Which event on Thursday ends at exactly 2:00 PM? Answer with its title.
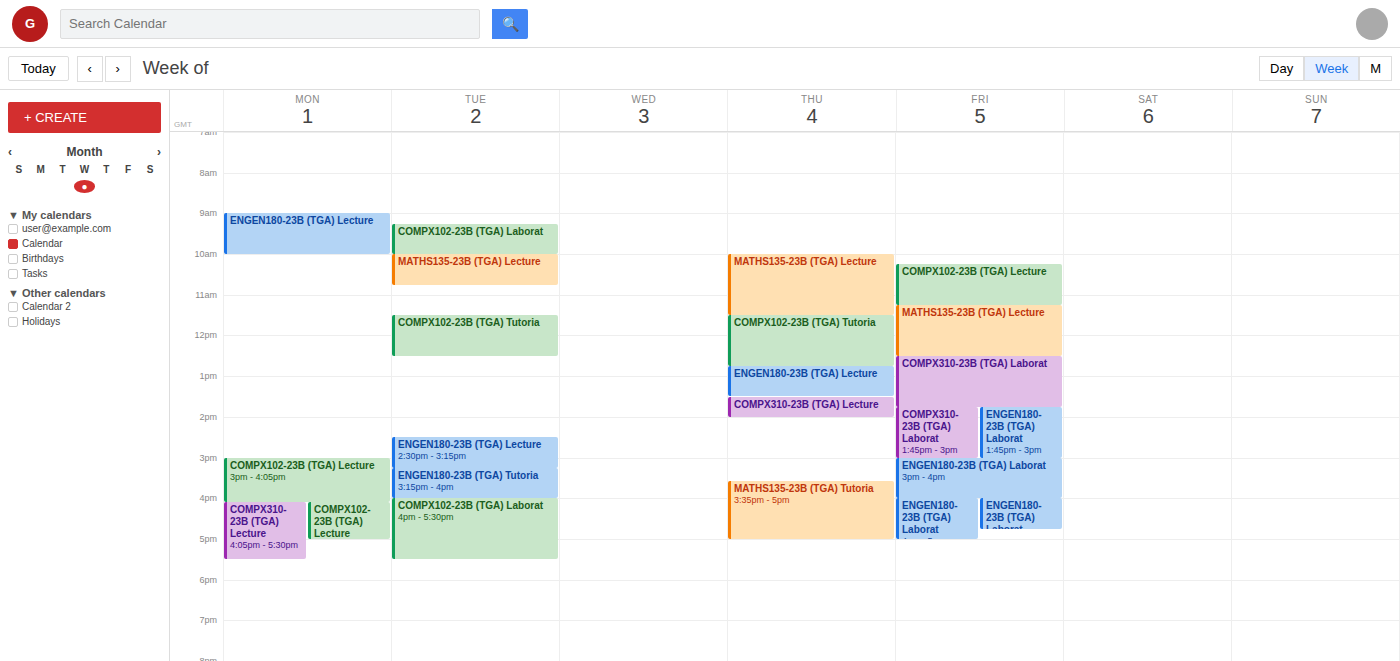
"COMPX310-23B (TGA) Lecture"